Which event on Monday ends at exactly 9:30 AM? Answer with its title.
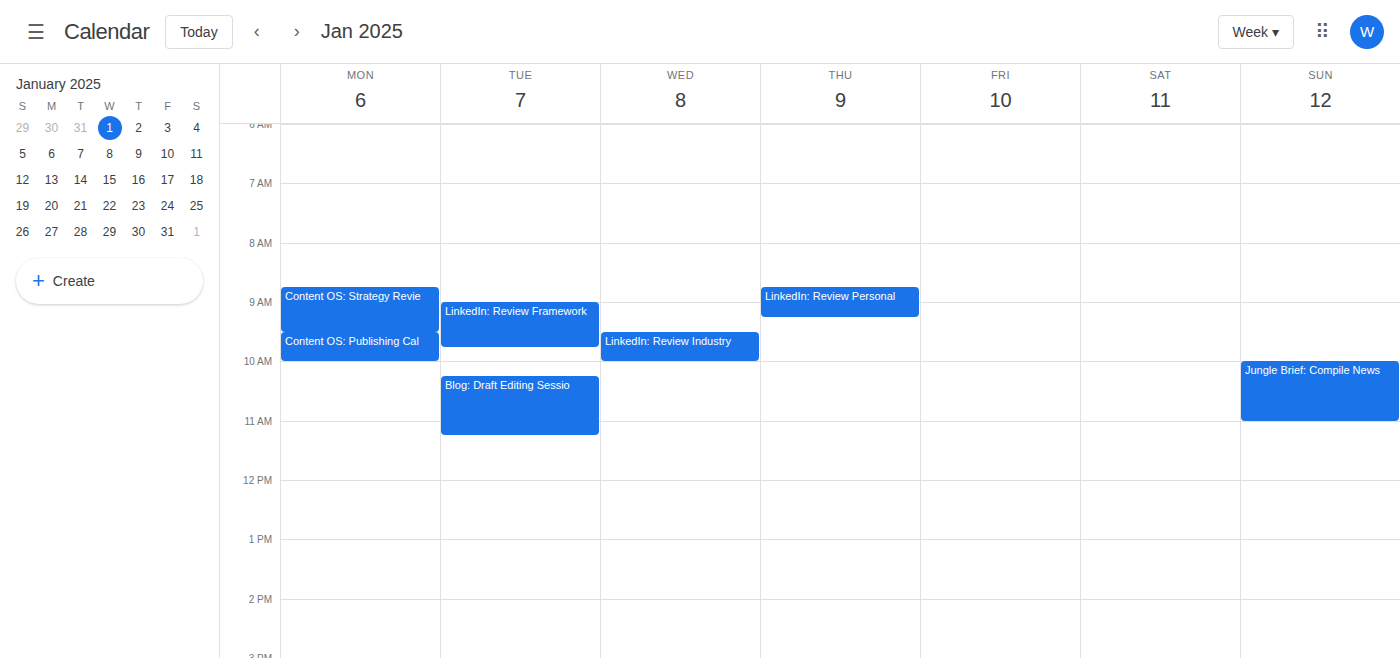
"Content OS: Strategy Revie"